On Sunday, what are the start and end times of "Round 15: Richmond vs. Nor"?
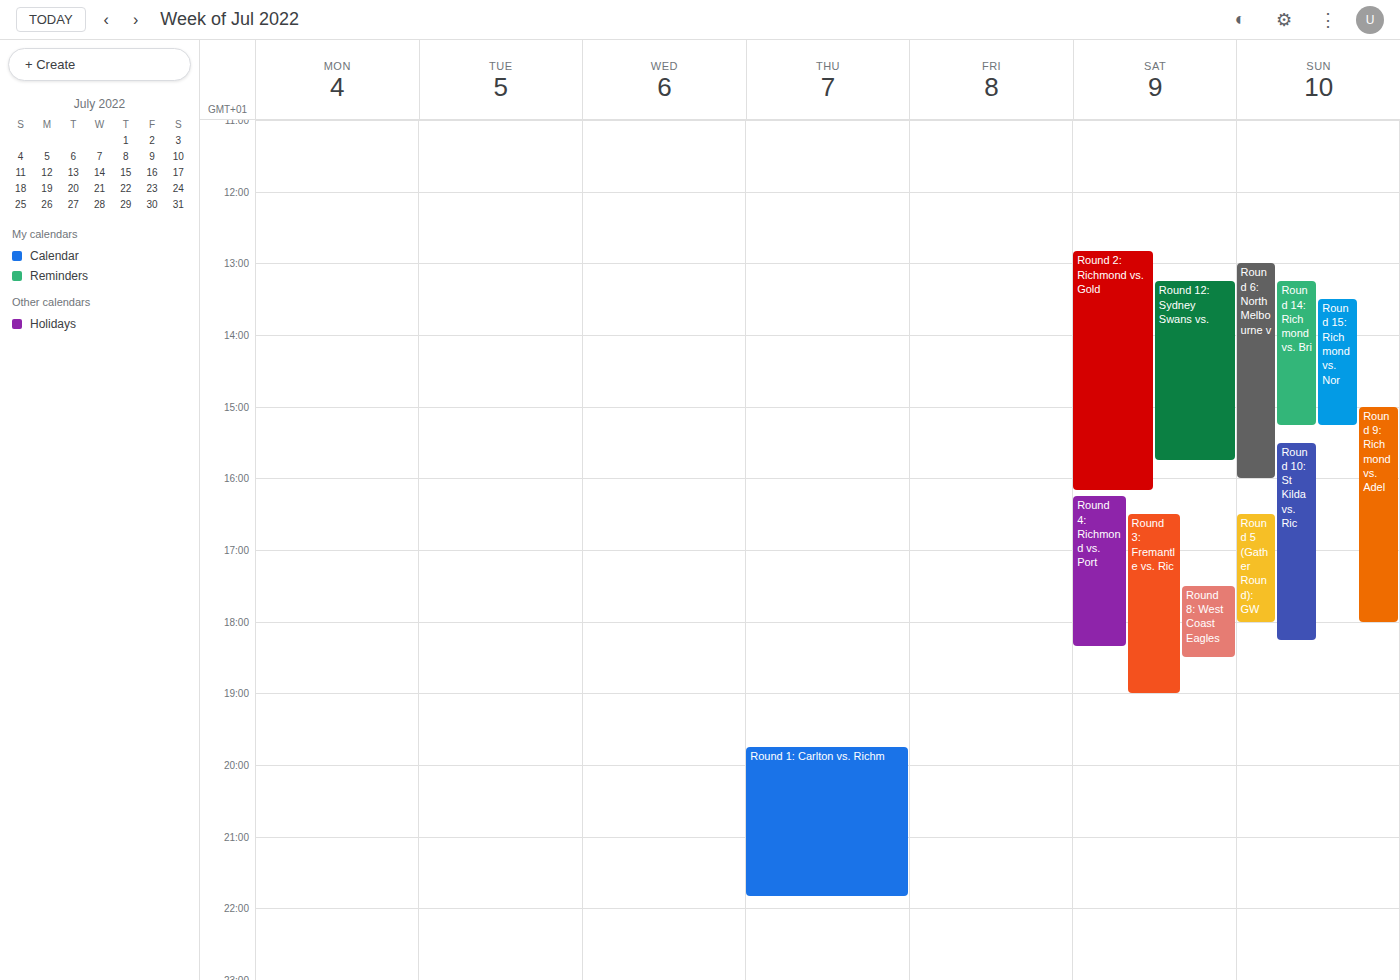
1:30 PM to 3:15 PM